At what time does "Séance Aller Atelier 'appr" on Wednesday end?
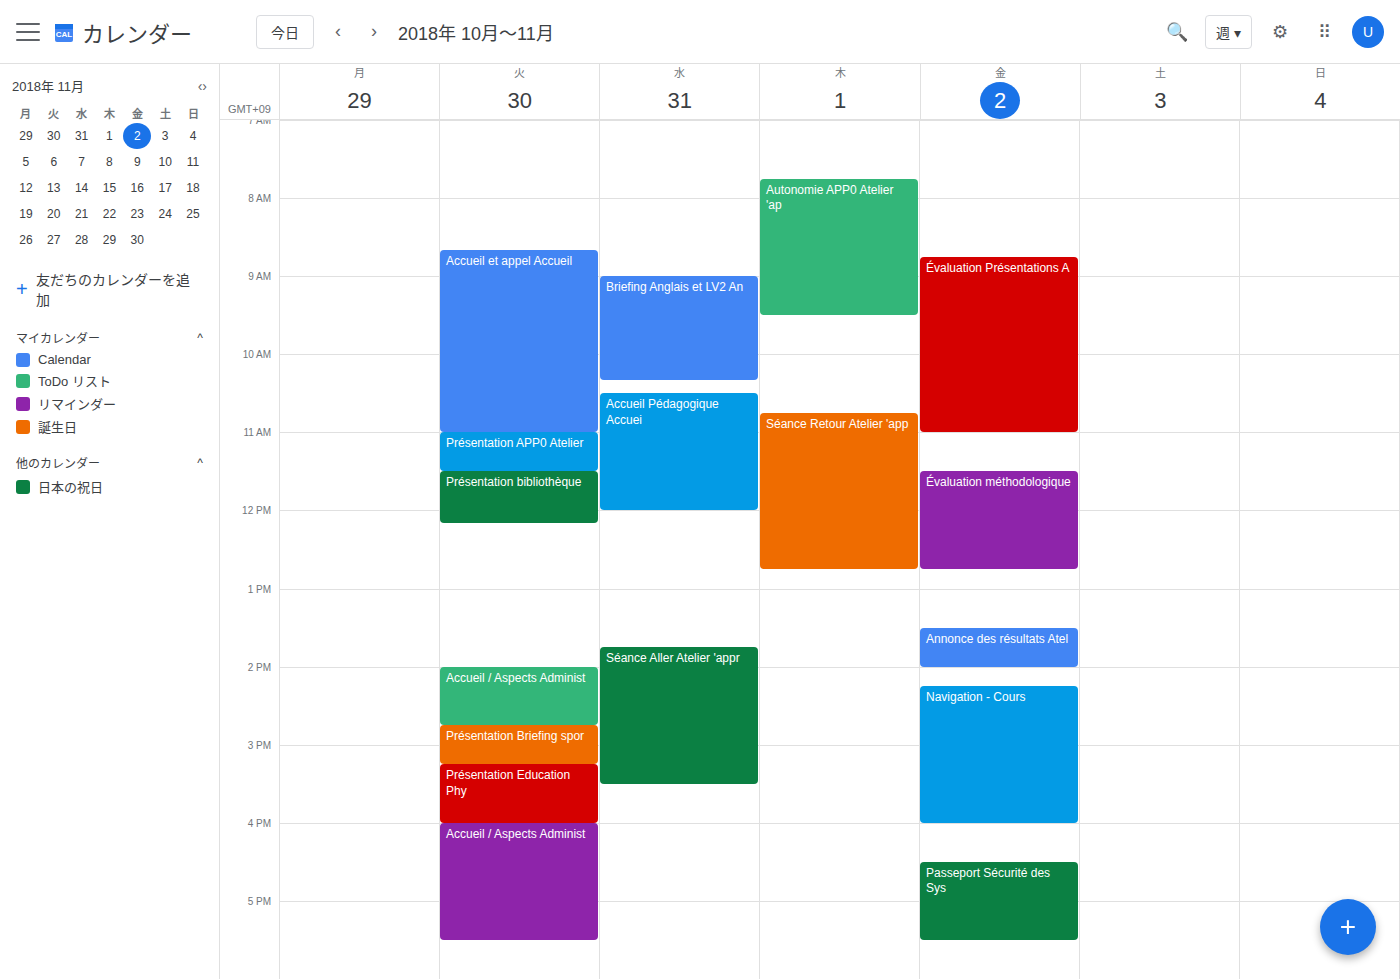
3:30 PM